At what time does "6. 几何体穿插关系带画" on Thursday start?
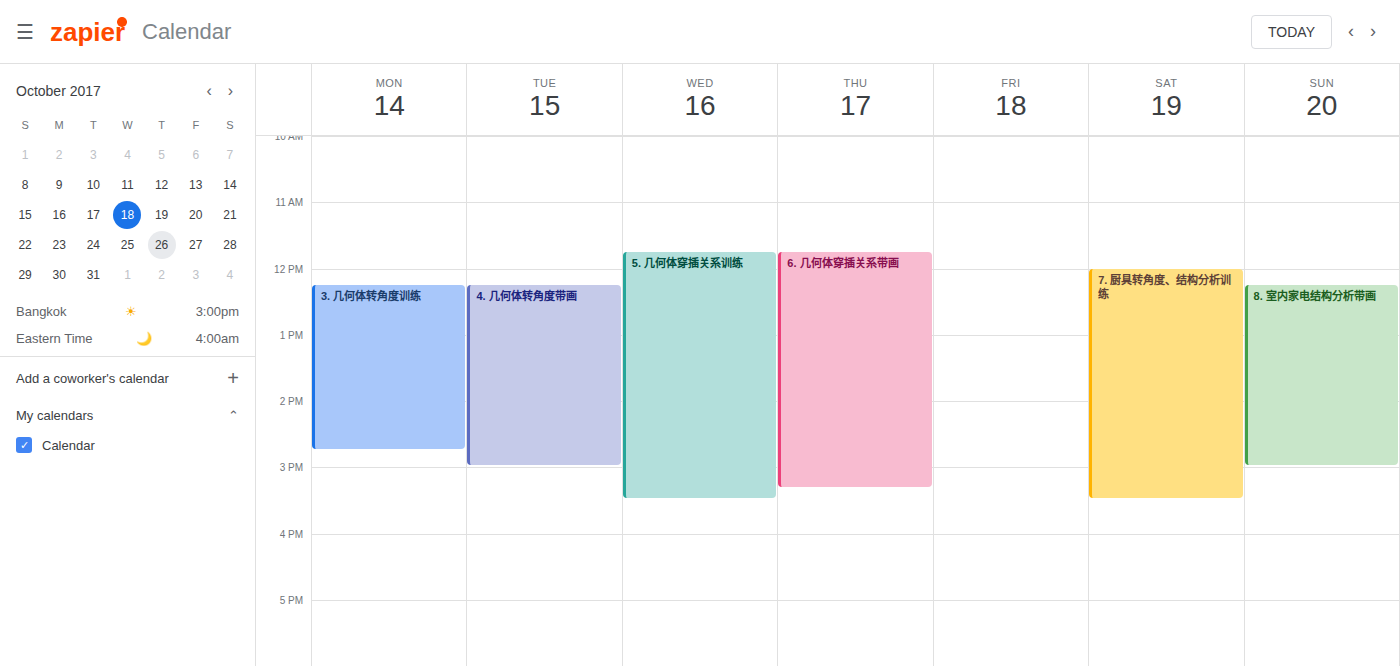
11:45